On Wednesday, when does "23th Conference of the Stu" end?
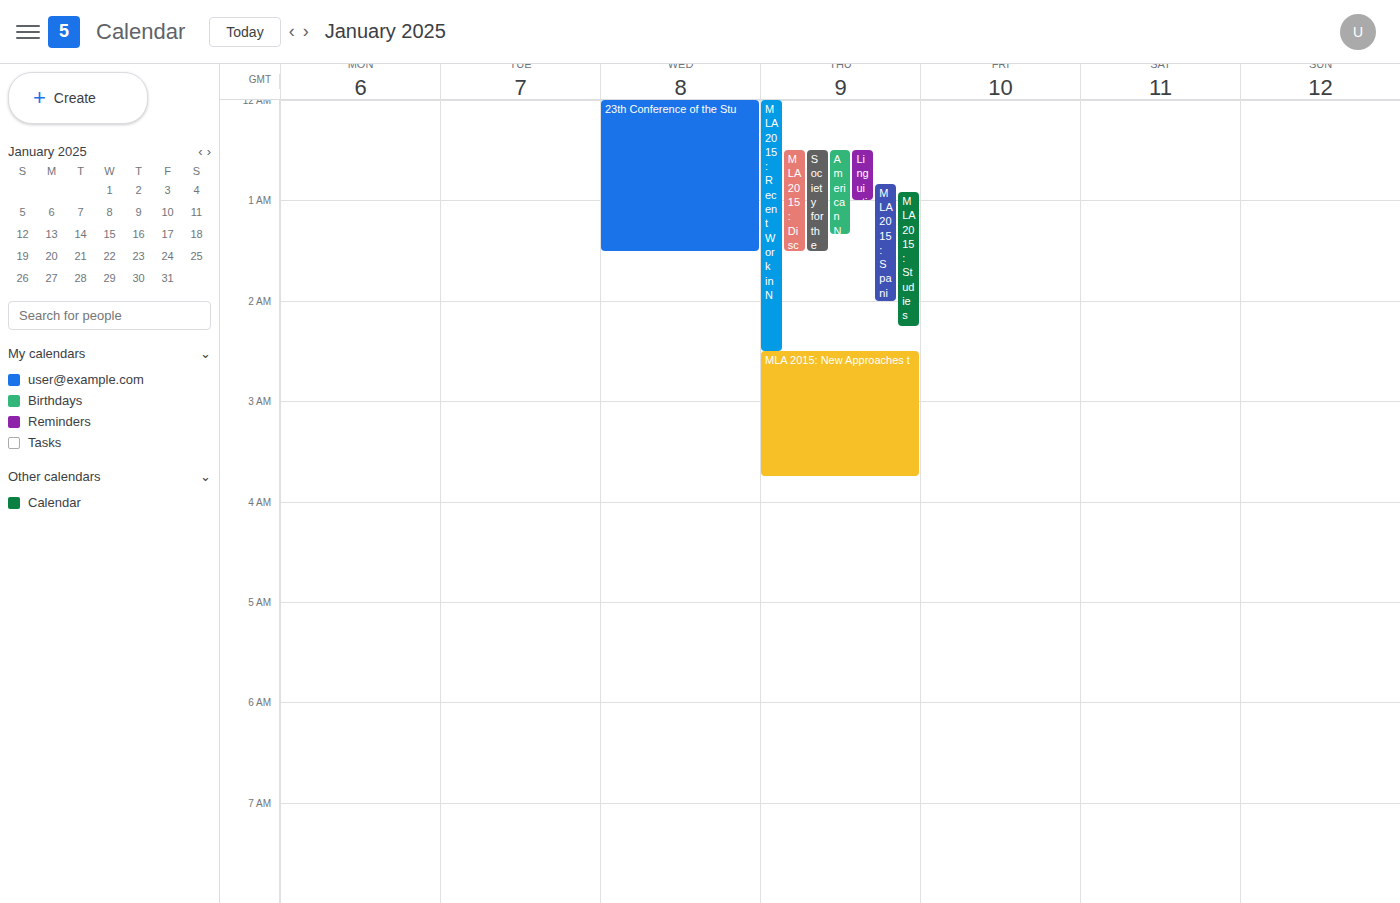
1:30 AM